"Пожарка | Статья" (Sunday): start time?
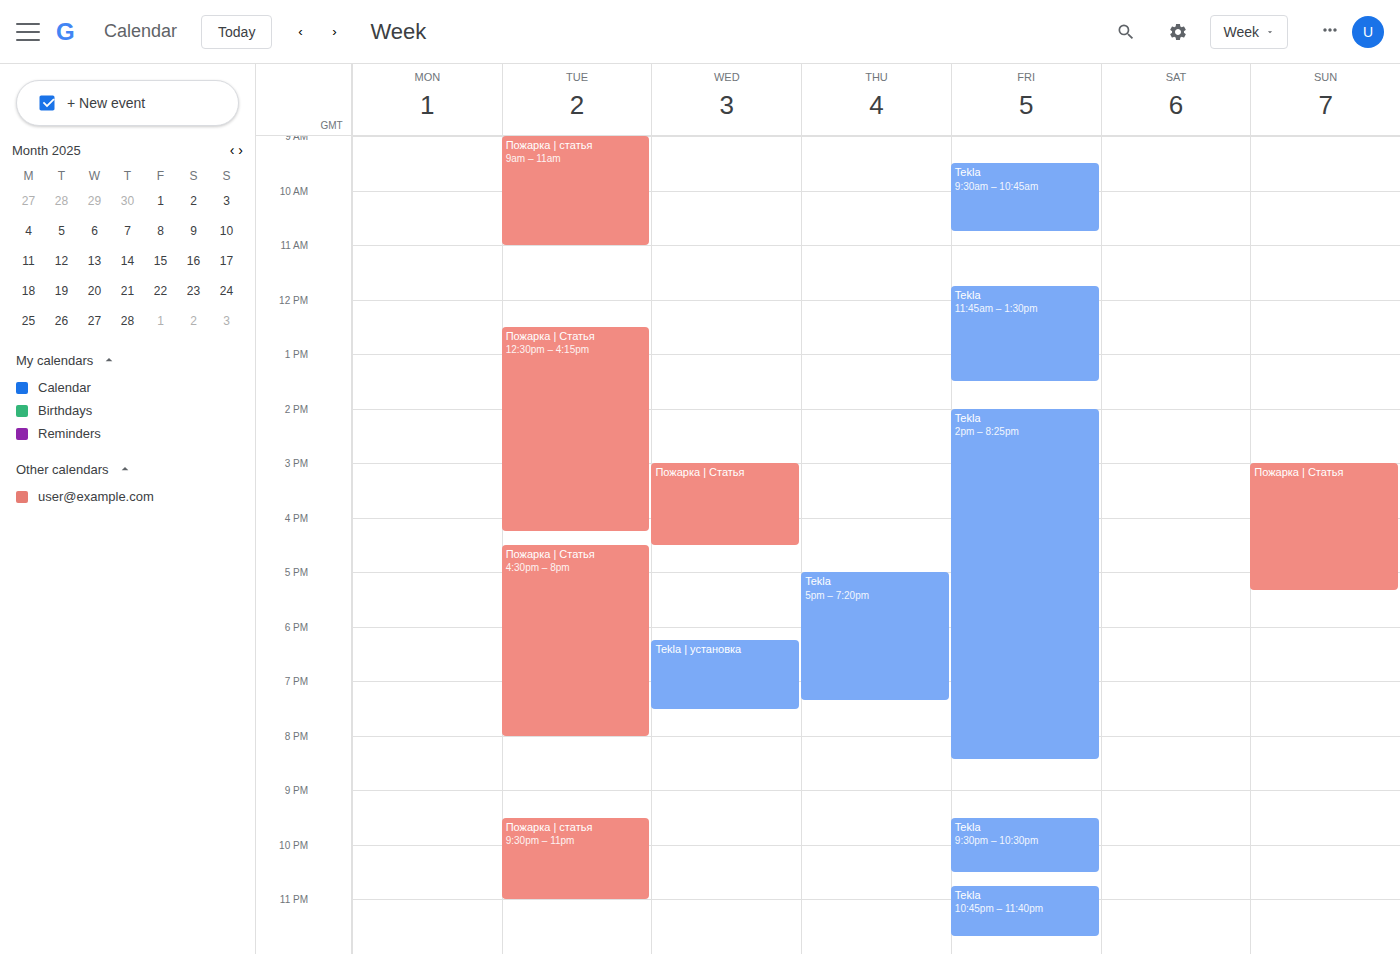
15:00